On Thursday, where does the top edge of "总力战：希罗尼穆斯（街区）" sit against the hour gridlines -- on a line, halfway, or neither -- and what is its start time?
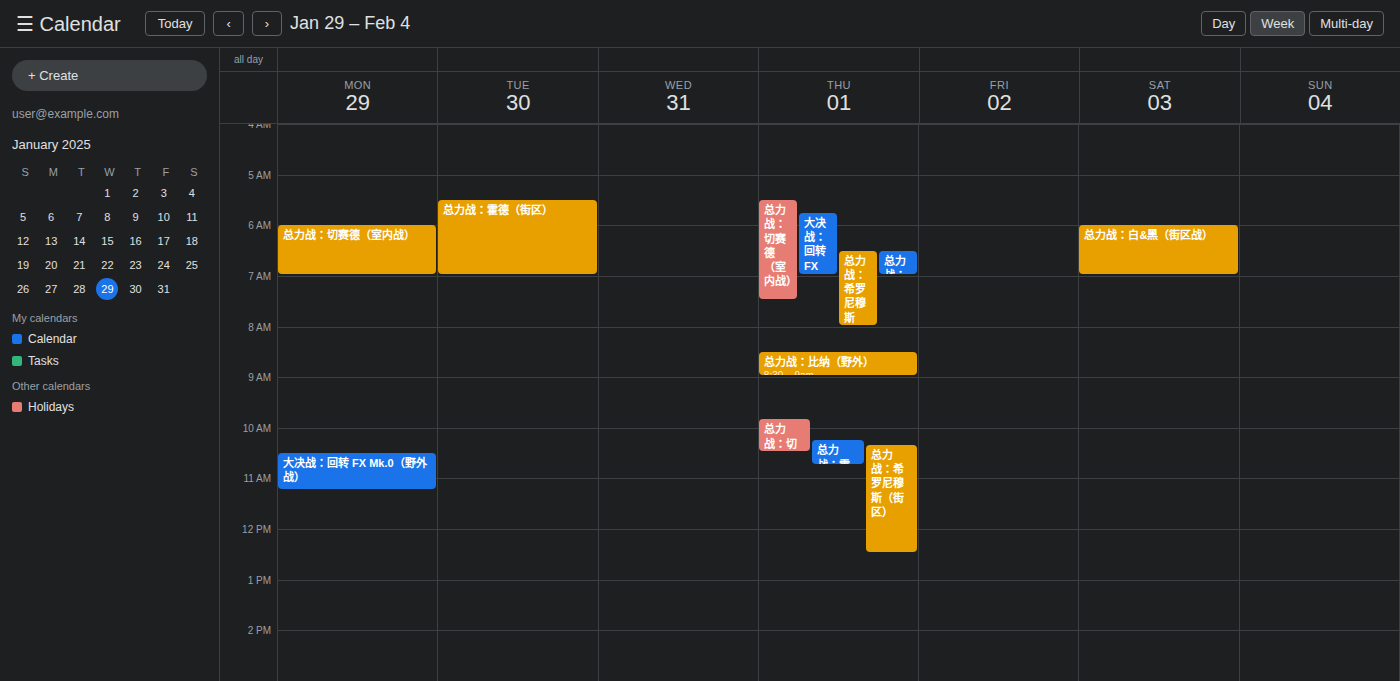
10:20 AM -- neither: 20 minutes below the 10 AM line and 40 minutes above the 11 AM line.